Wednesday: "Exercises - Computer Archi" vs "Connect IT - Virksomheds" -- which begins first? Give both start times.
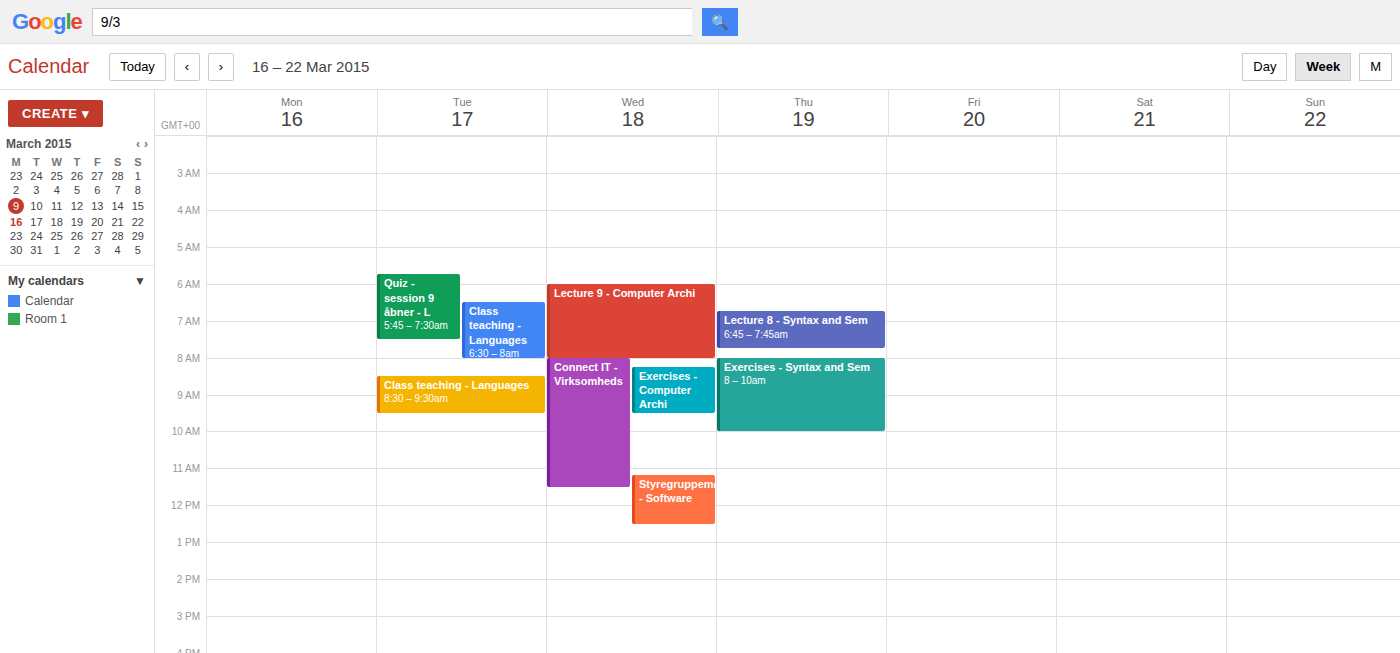
"Connect IT - Virksomheds" 8:00 AM; "Exercises - Computer Archi" 8:15 AM.